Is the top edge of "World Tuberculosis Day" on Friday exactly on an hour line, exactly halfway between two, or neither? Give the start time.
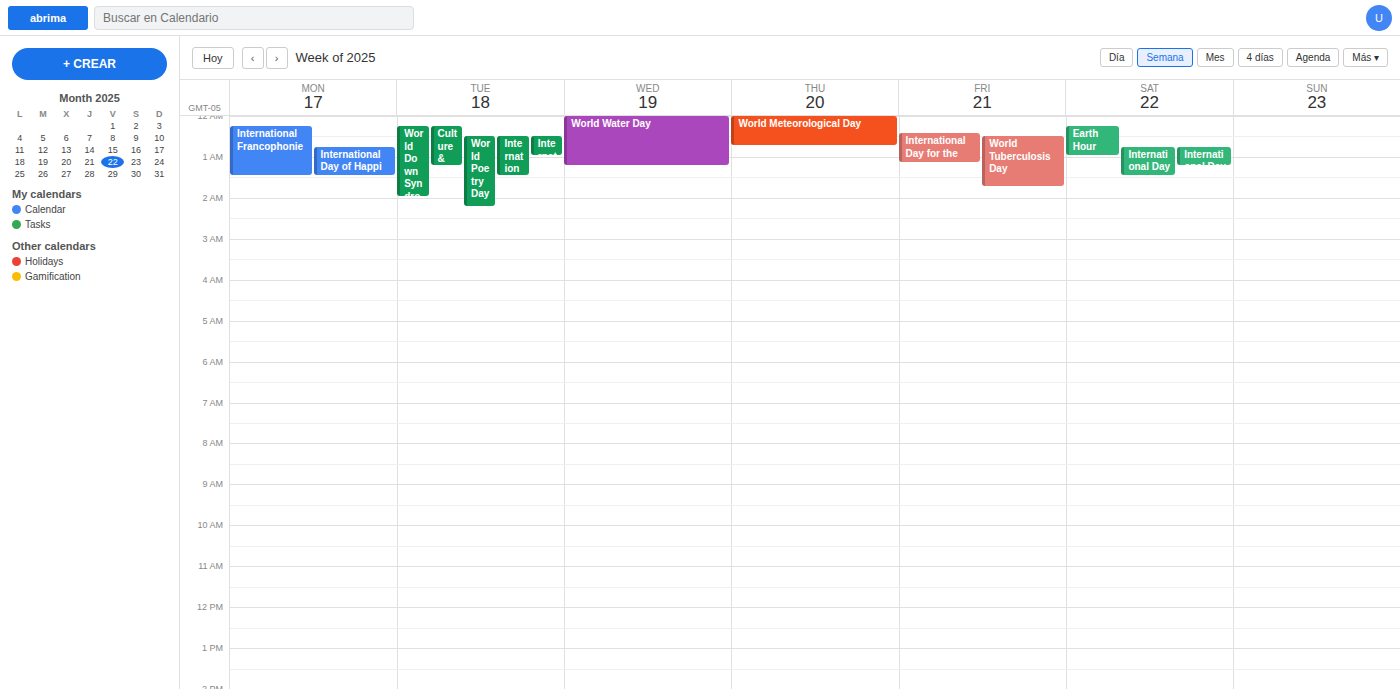
12:30 AM -- halfway between the 12 AM and 1 AM lines.